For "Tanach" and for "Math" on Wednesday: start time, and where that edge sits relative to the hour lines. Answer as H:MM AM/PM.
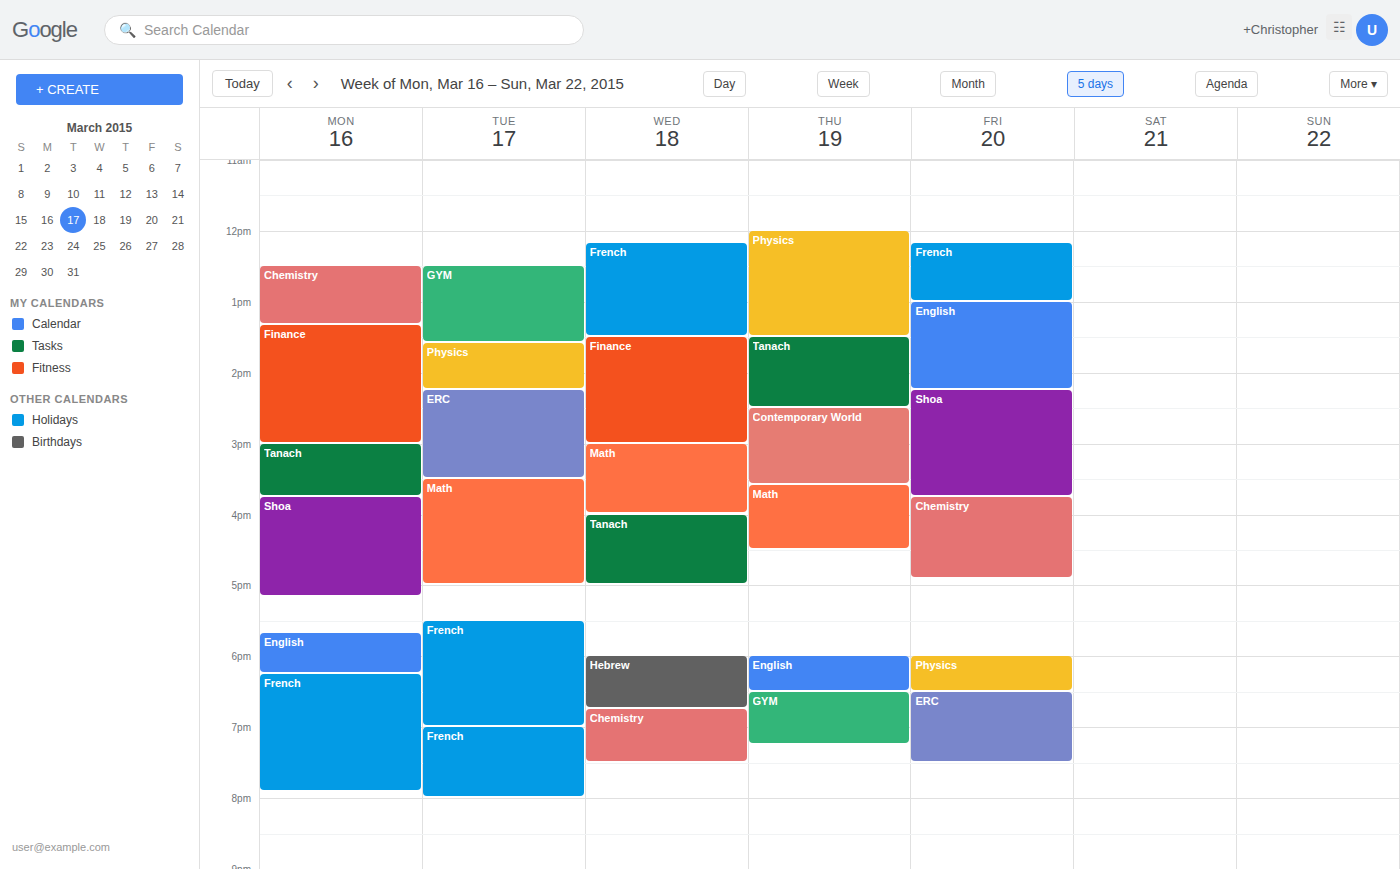
"Tanach": 4:00 PM, exactly on the 4 PM line. "Math": 3:00 PM, exactly on the 3 PM line.